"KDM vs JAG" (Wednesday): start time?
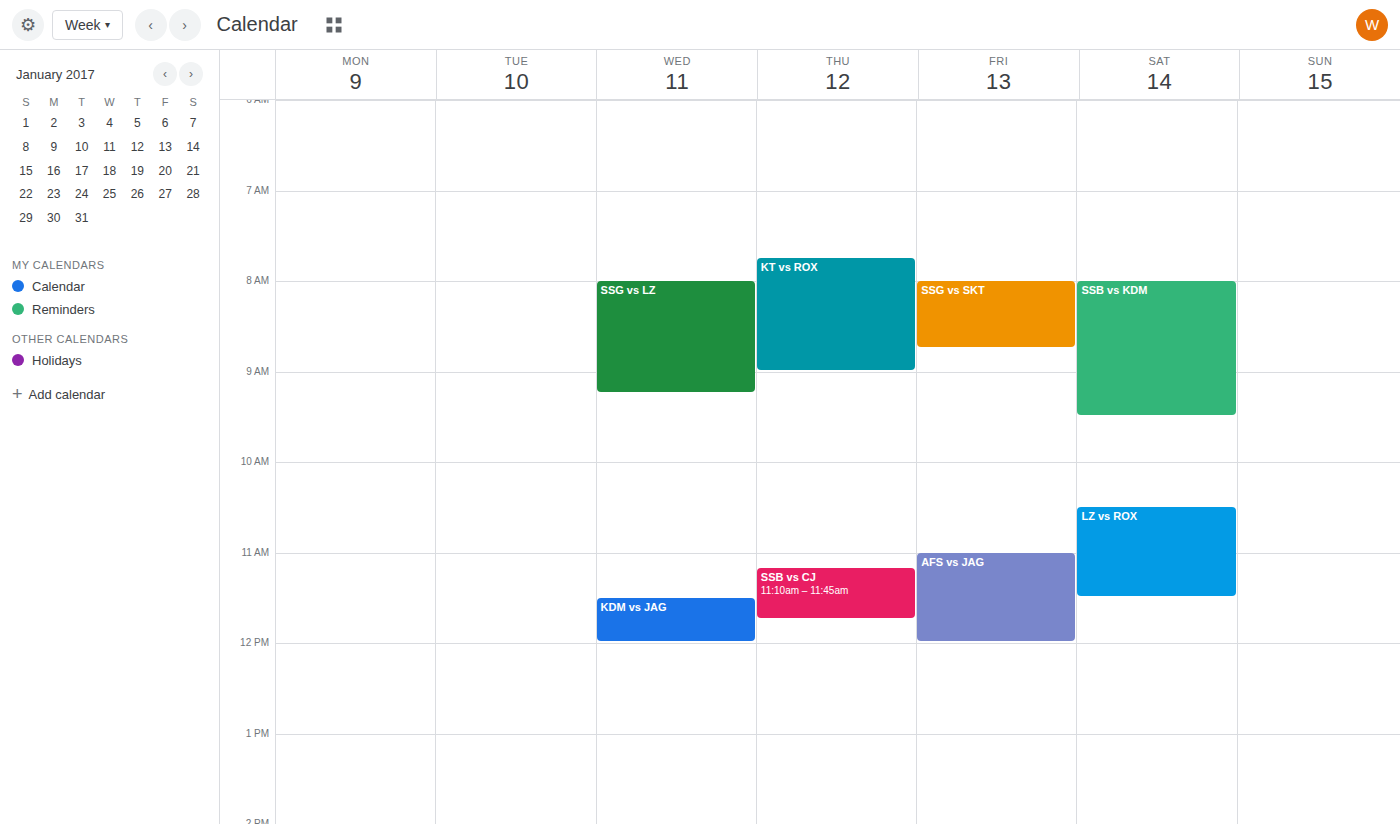
11:30 AM